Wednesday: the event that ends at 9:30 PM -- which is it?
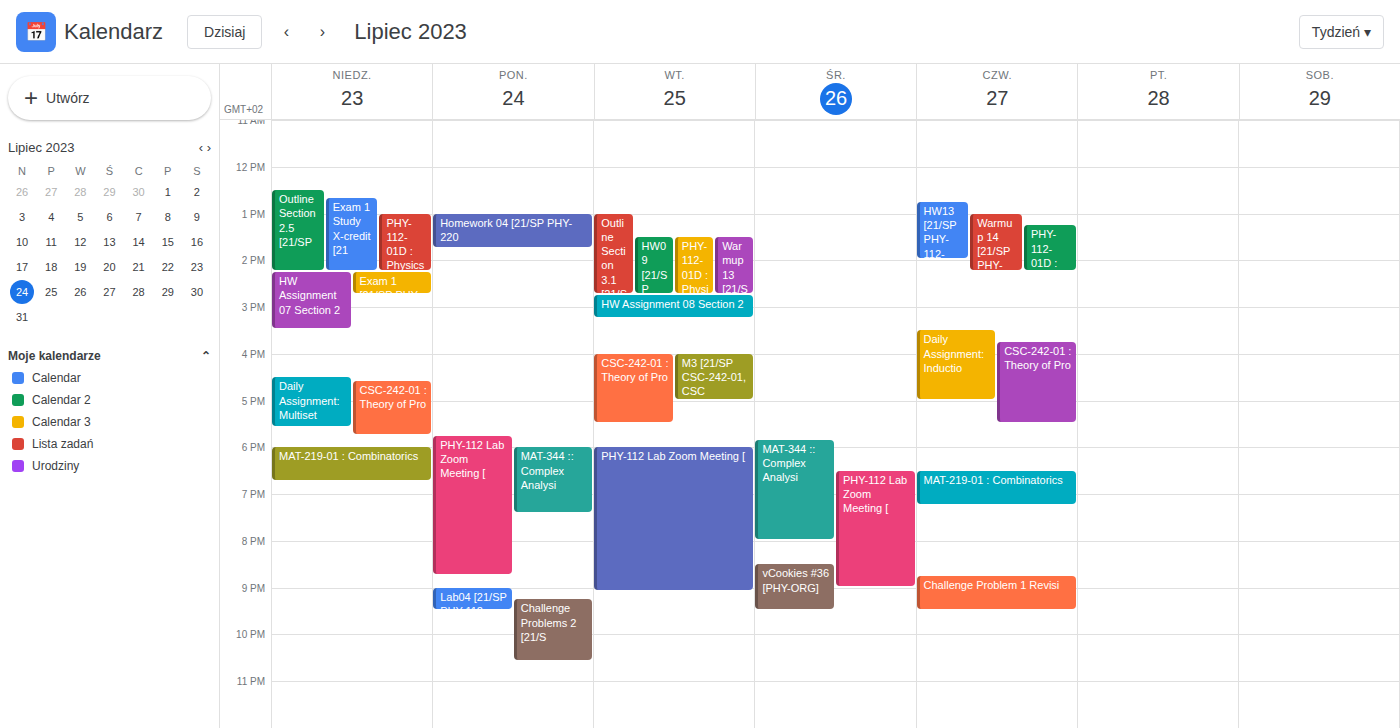
"vCookies #36 [PHY-ORG]"